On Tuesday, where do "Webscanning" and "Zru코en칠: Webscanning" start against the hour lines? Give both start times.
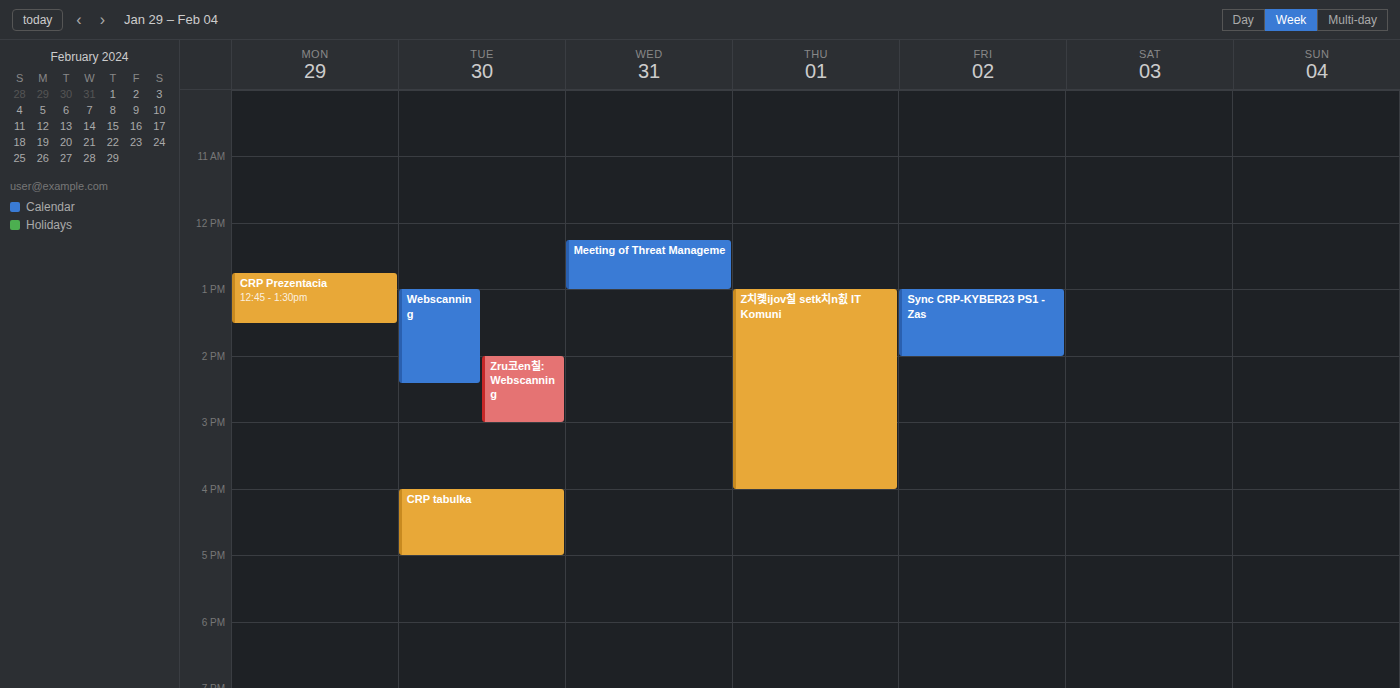
"Webscanning": 1:00 PM, exactly on the 1 PM line. "Zru코en칠: Webscanning": 2:00 PM, exactly on the 2 PM line.